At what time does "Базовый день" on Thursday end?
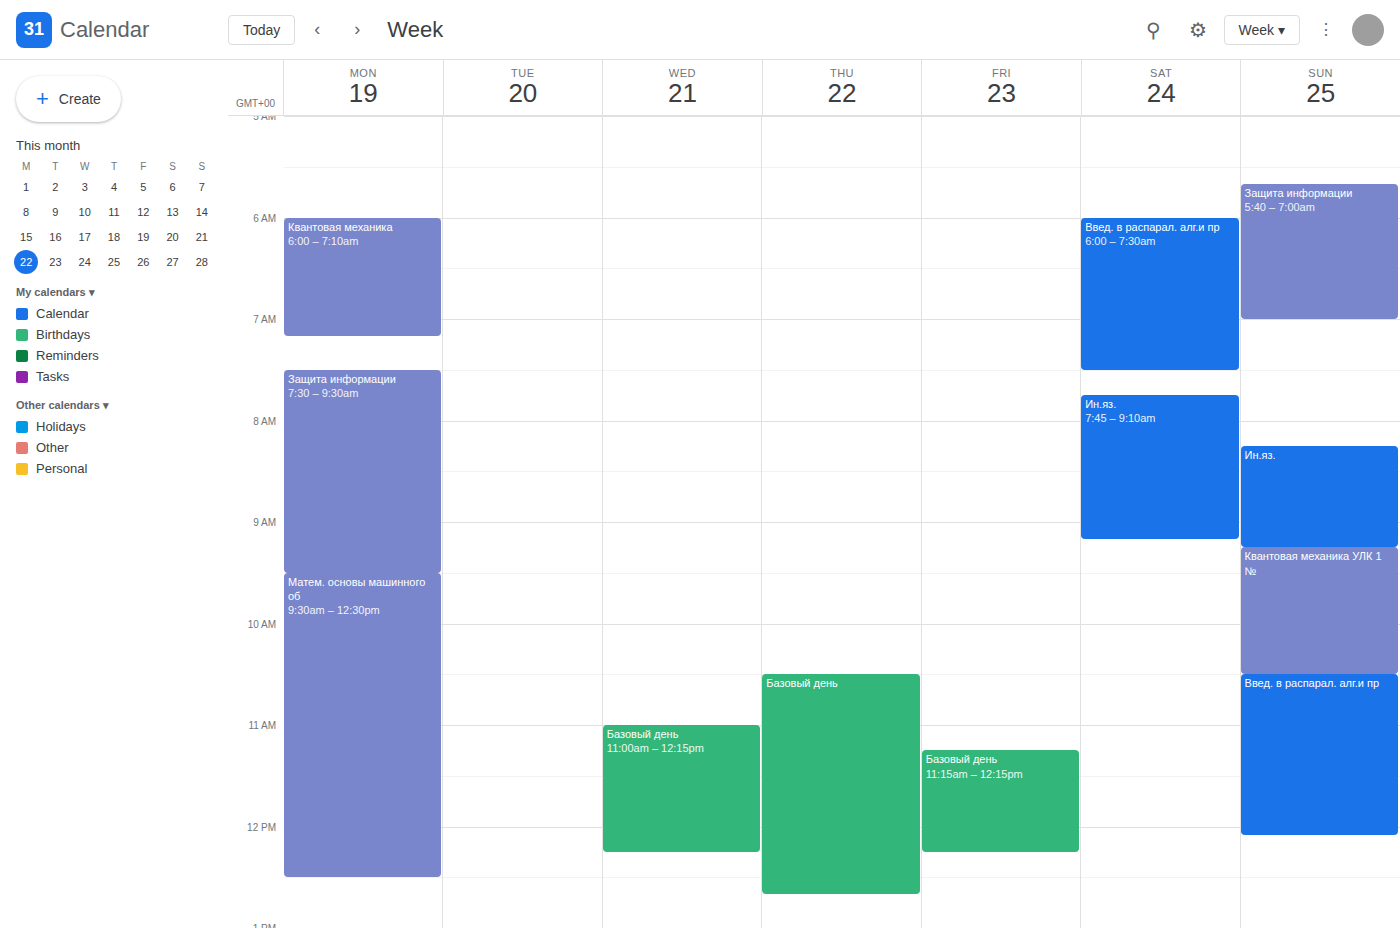
12:40 PM